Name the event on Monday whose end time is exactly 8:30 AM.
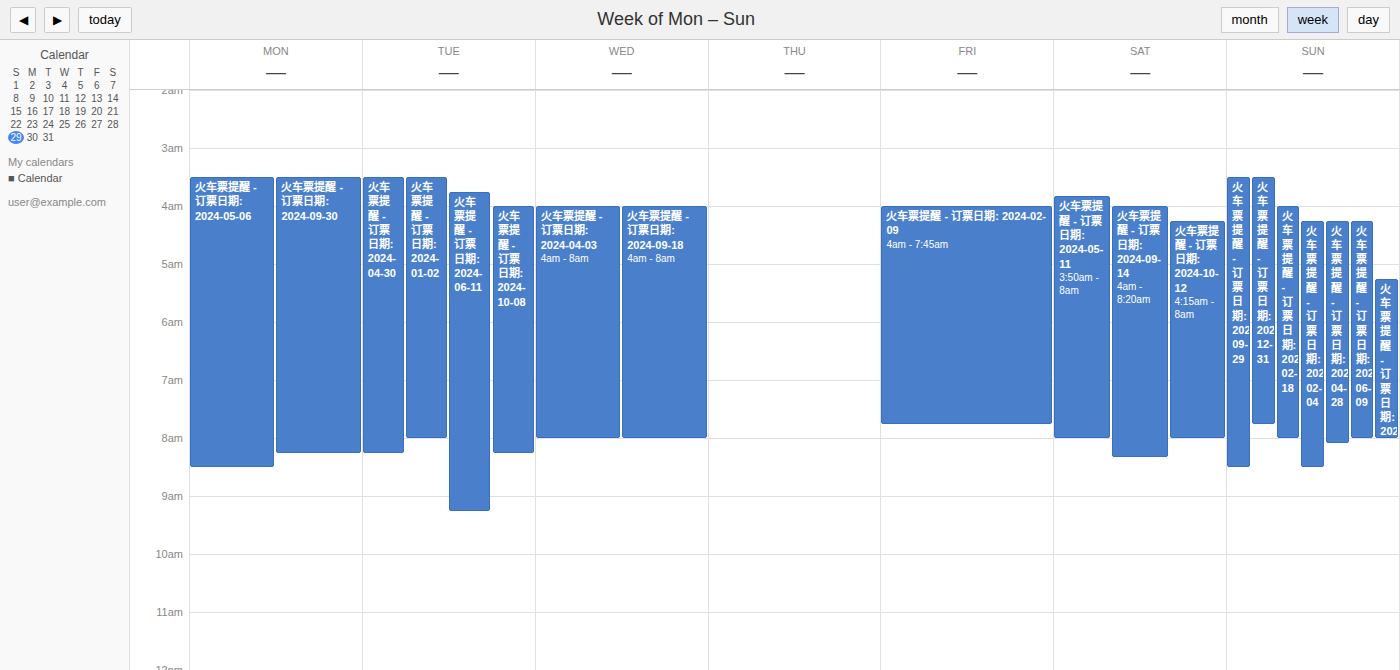
"火车票提醒 - 订票日期: 2024-05-06"